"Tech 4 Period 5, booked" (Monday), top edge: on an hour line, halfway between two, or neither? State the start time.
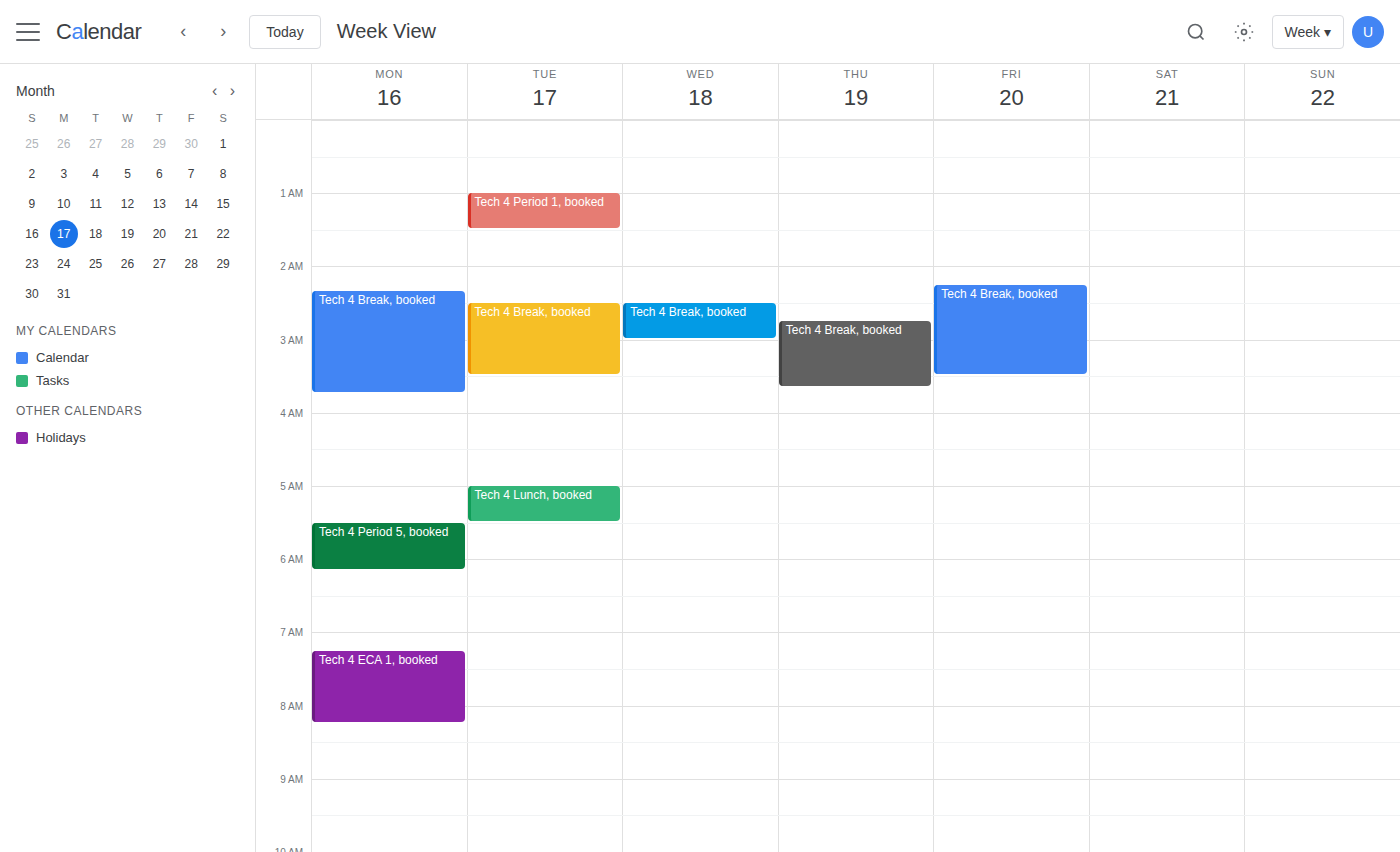
05:30 -- halfway between the 05:00 and 06:00 lines.